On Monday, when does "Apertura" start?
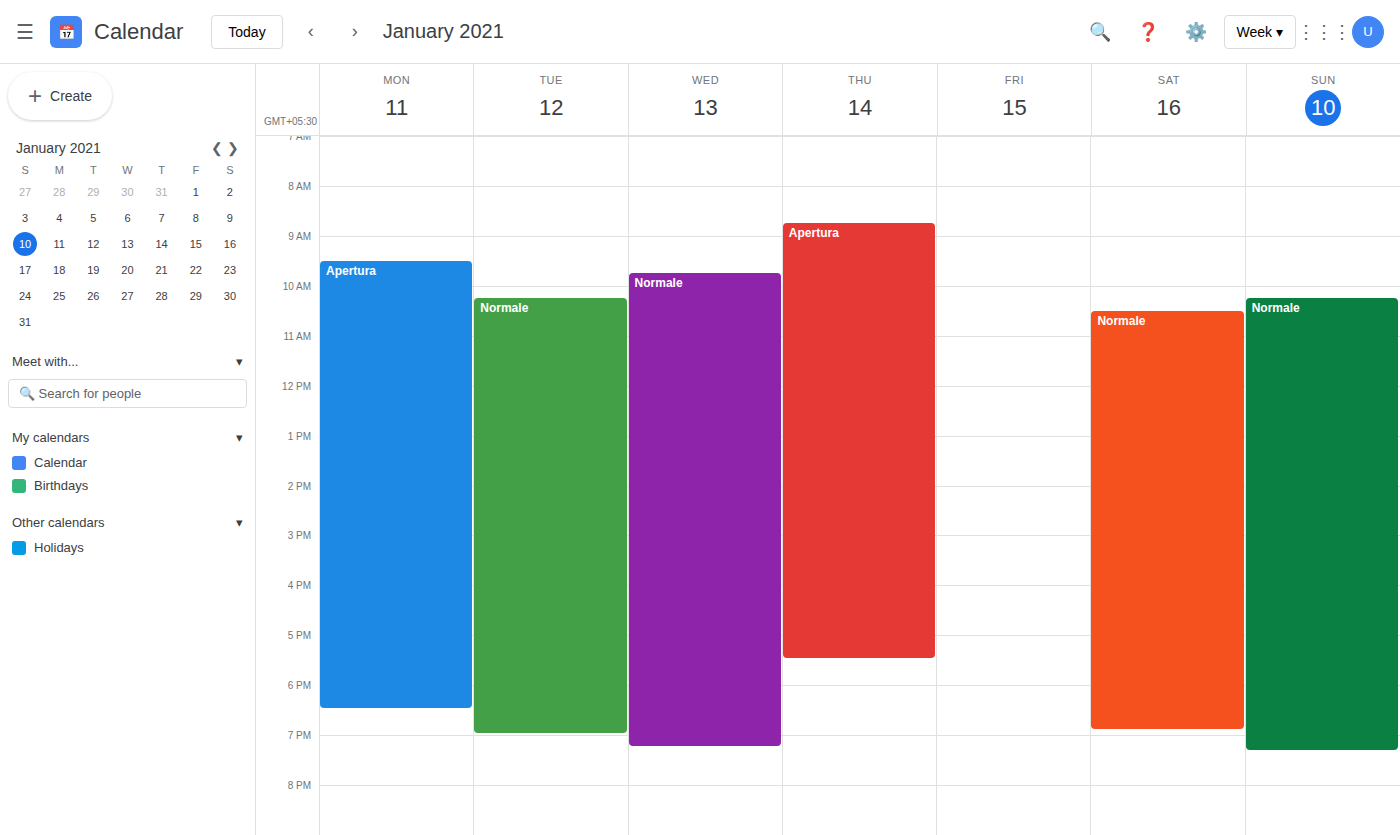
9:30 AM